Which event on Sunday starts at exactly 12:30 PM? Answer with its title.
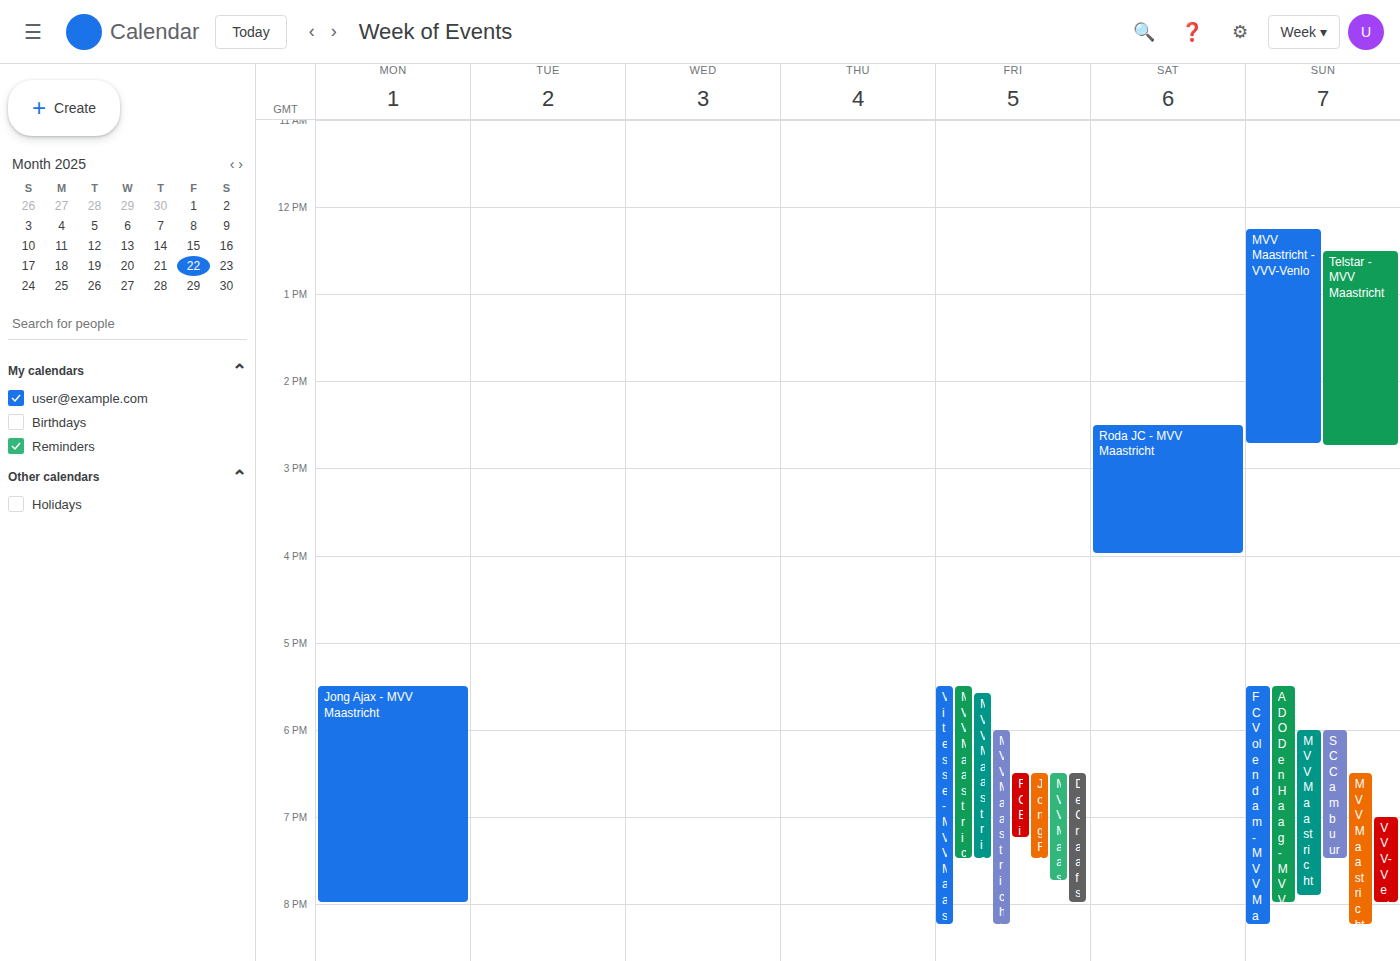
"Telstar - MVV Maastricht"